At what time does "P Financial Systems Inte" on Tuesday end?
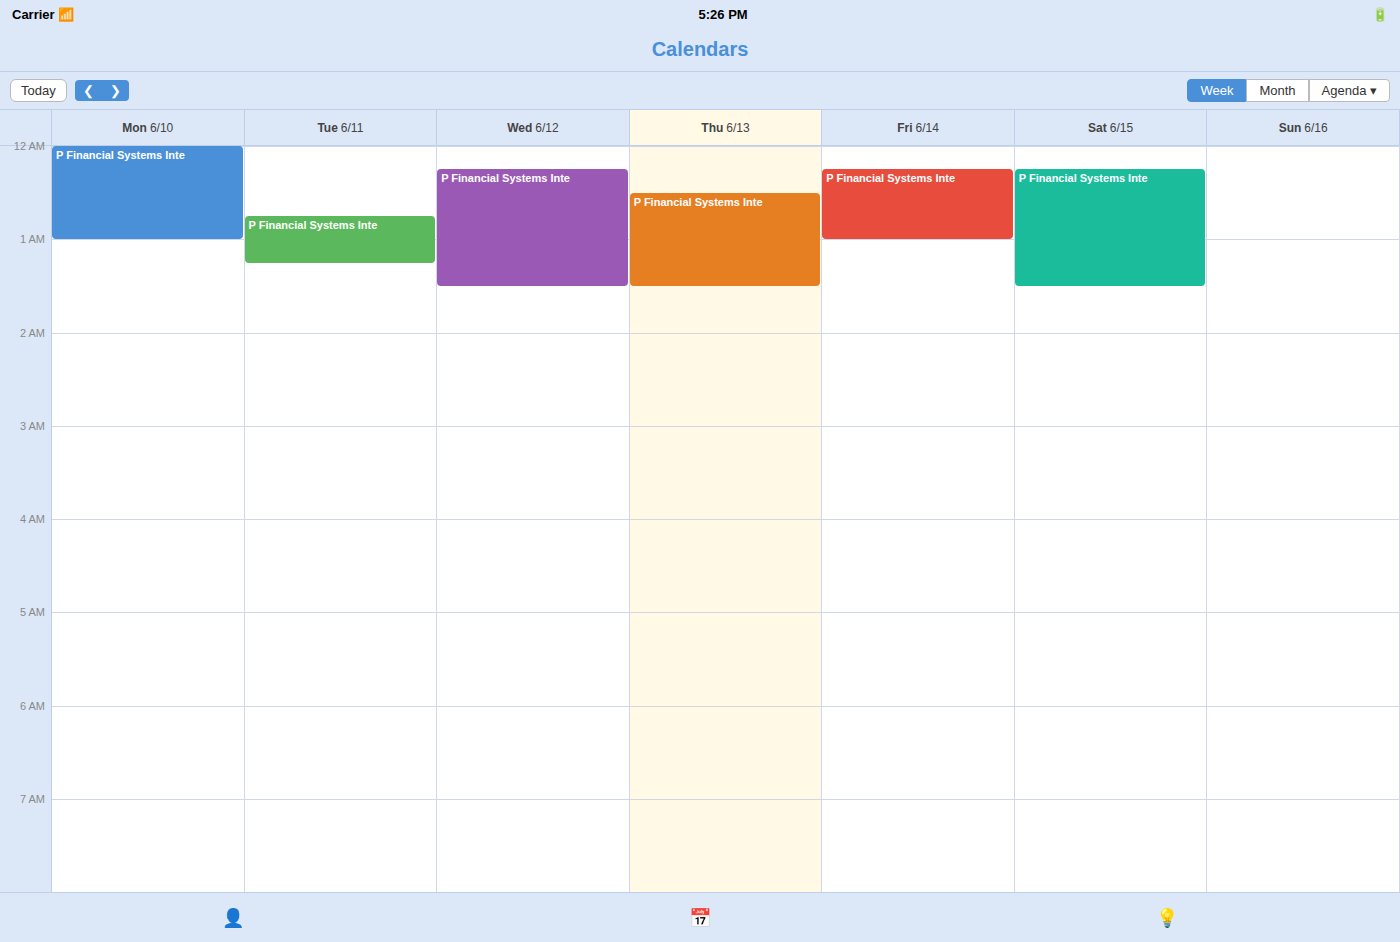
01:15